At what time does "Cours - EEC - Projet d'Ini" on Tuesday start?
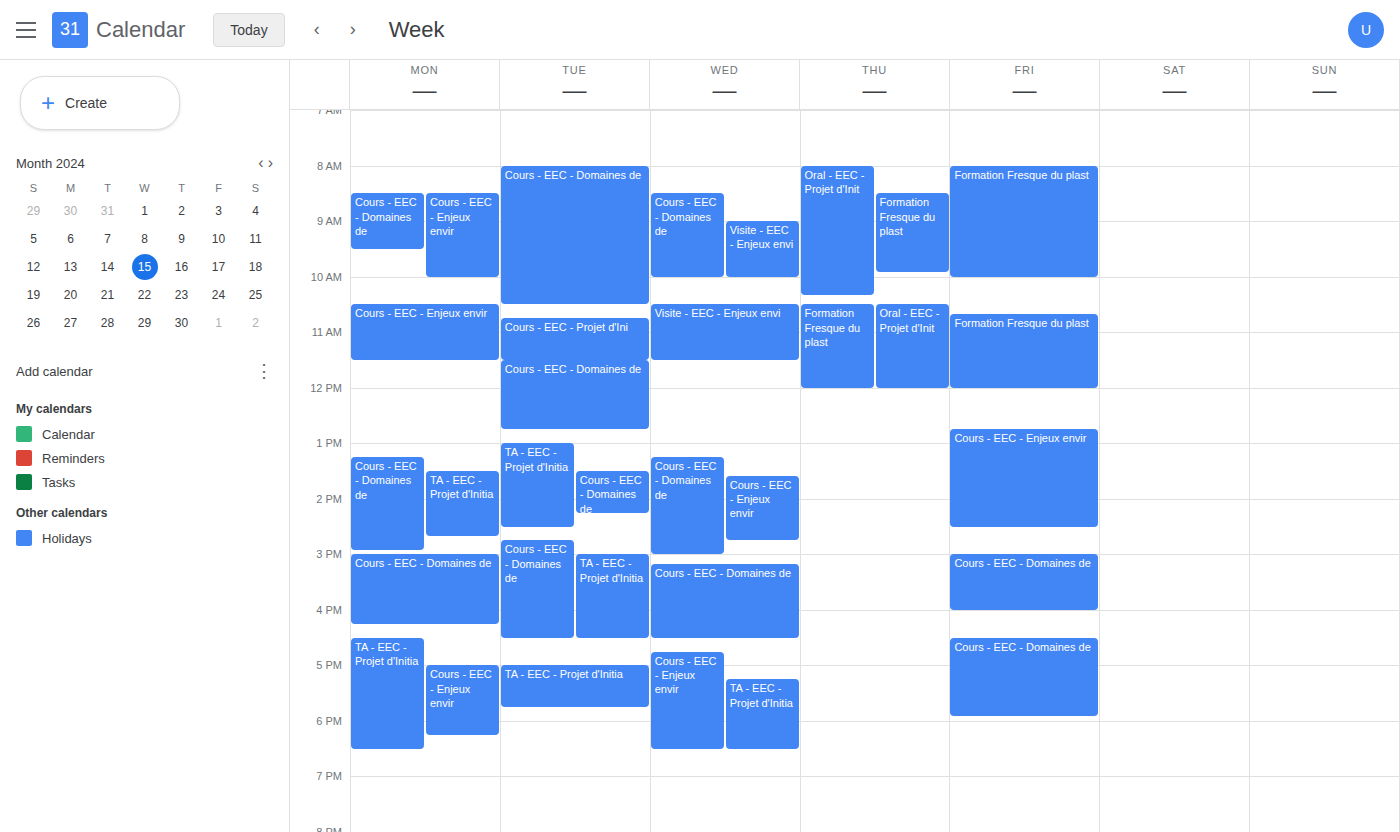
10:45 AM